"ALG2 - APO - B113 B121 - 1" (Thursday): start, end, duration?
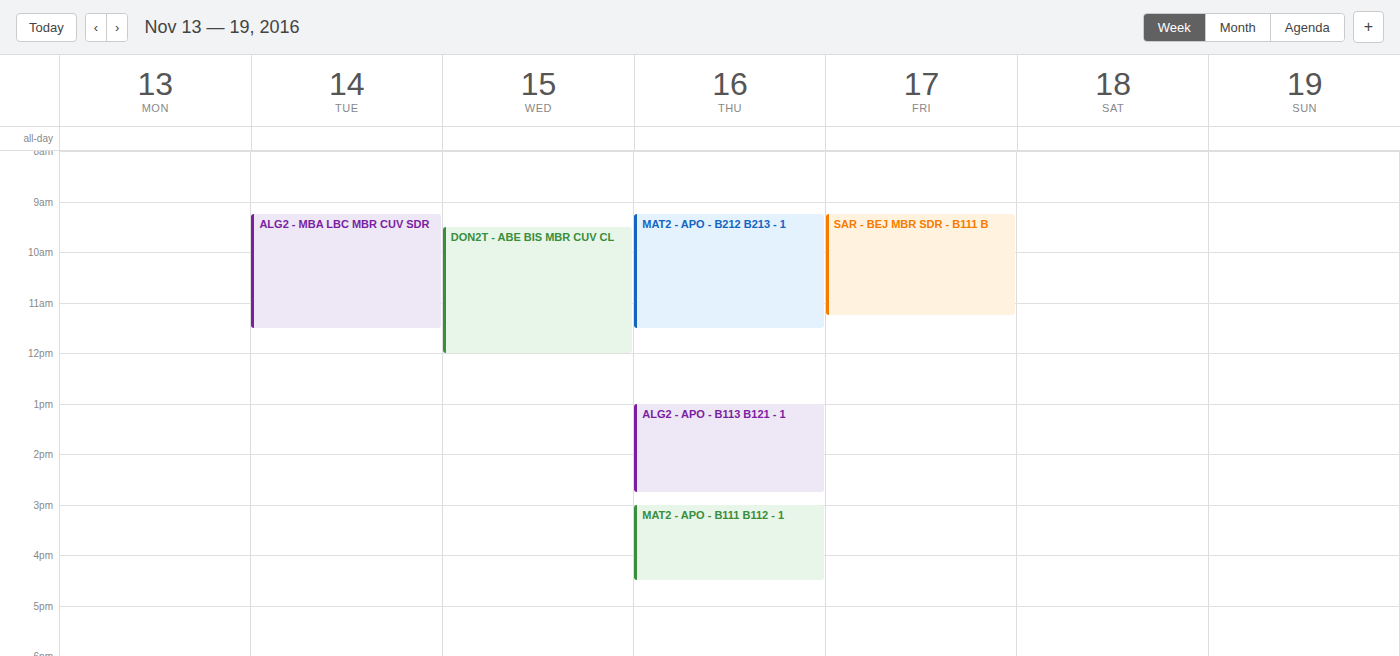
1:00 PM to 2:45 PM, 1 hour 45 minutes